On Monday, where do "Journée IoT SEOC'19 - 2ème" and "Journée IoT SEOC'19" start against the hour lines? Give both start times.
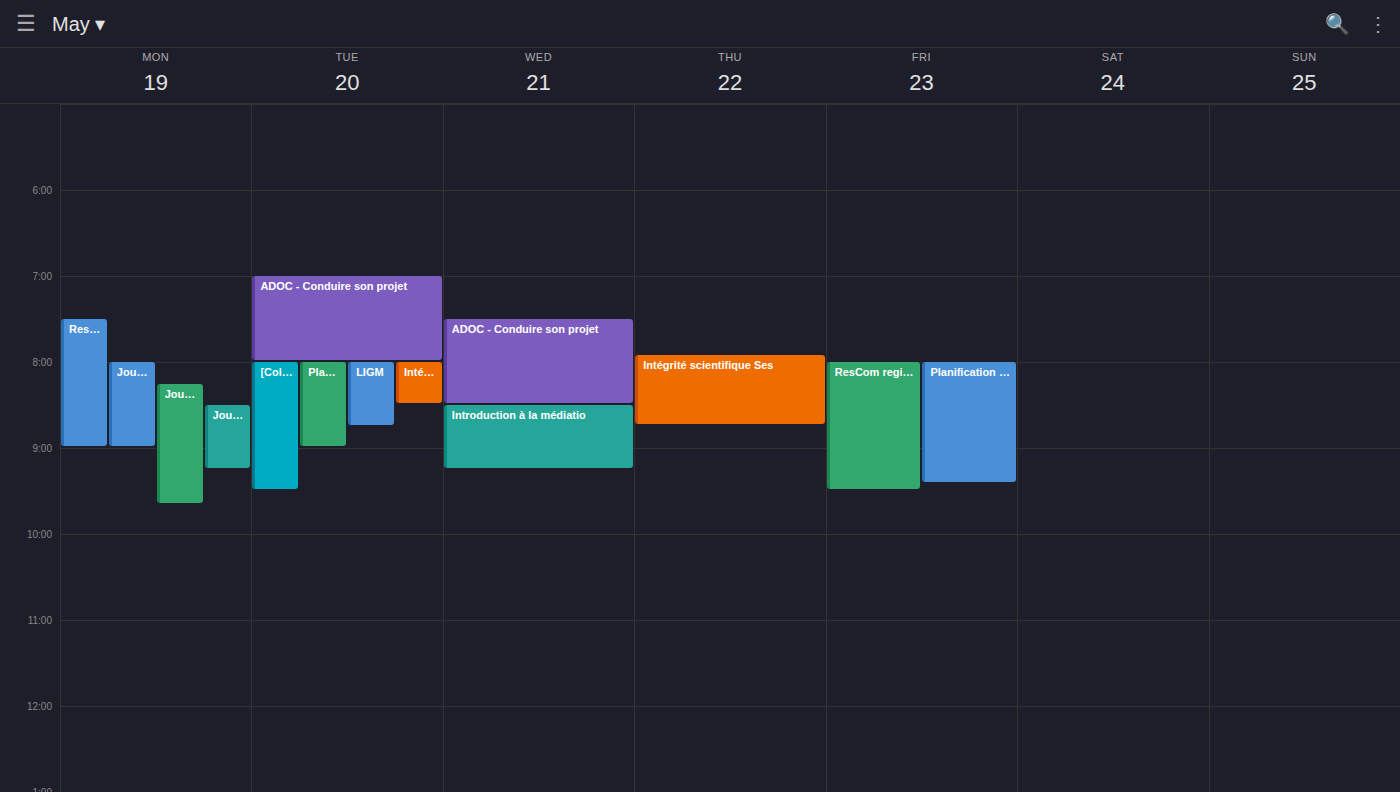
"Journée IoT SEOC'19 - 2ème": 8:30 AM, halfway between the 8 AM and 9 AM lines. "Journée IoT SEOC'19": 8:00 AM, exactly on the 8 AM line.